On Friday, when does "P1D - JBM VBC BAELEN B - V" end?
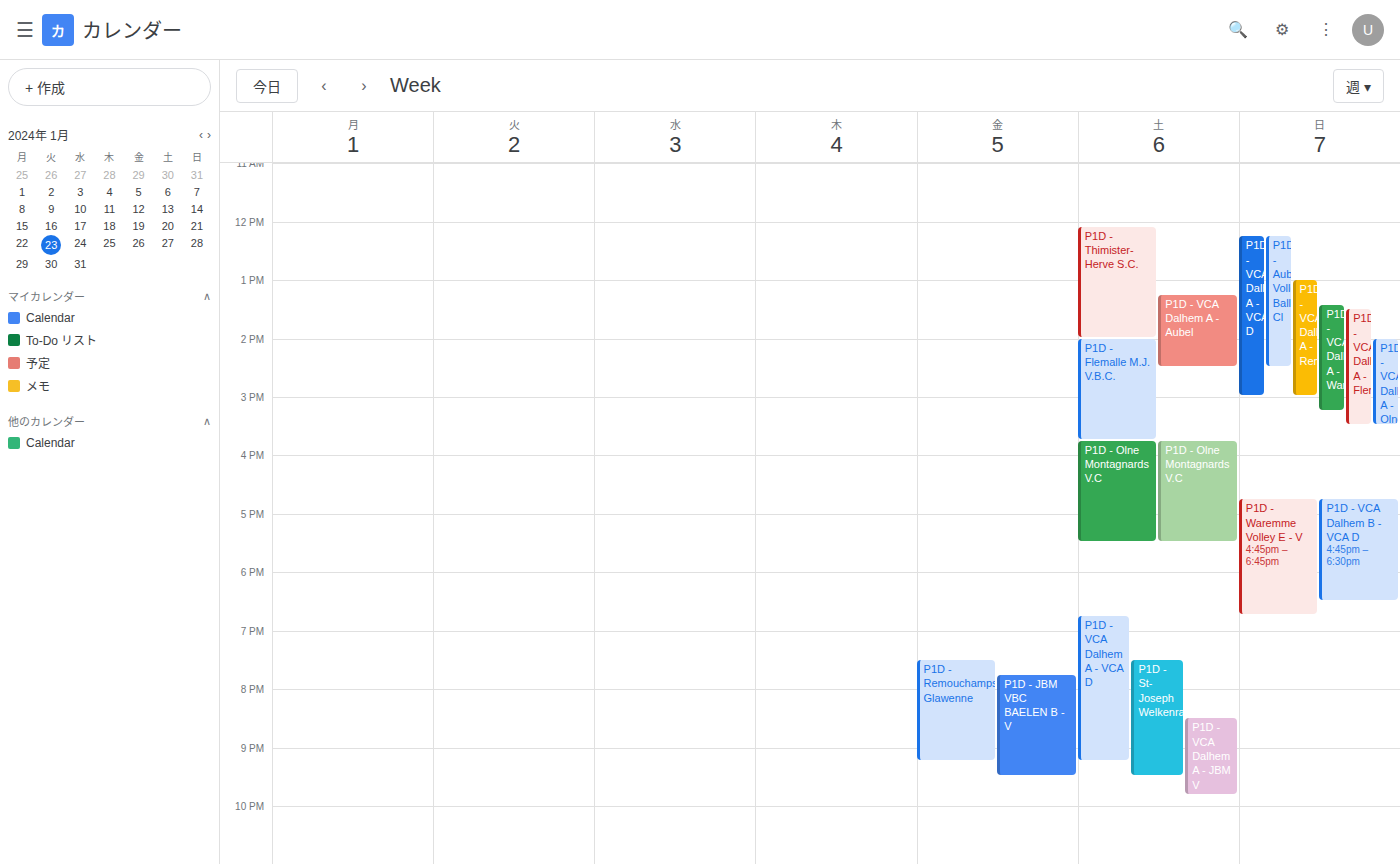
9:30 PM